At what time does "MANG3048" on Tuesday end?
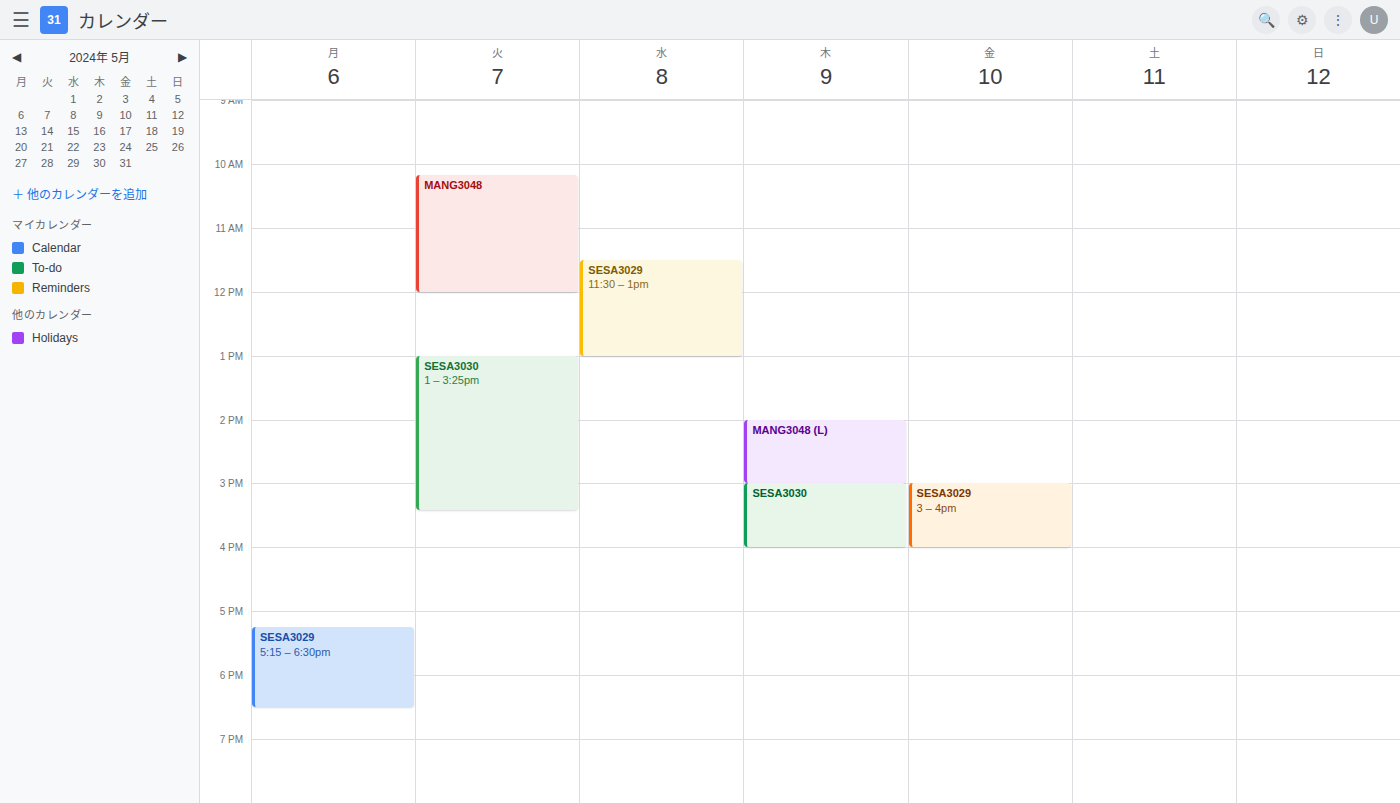
12:00 PM